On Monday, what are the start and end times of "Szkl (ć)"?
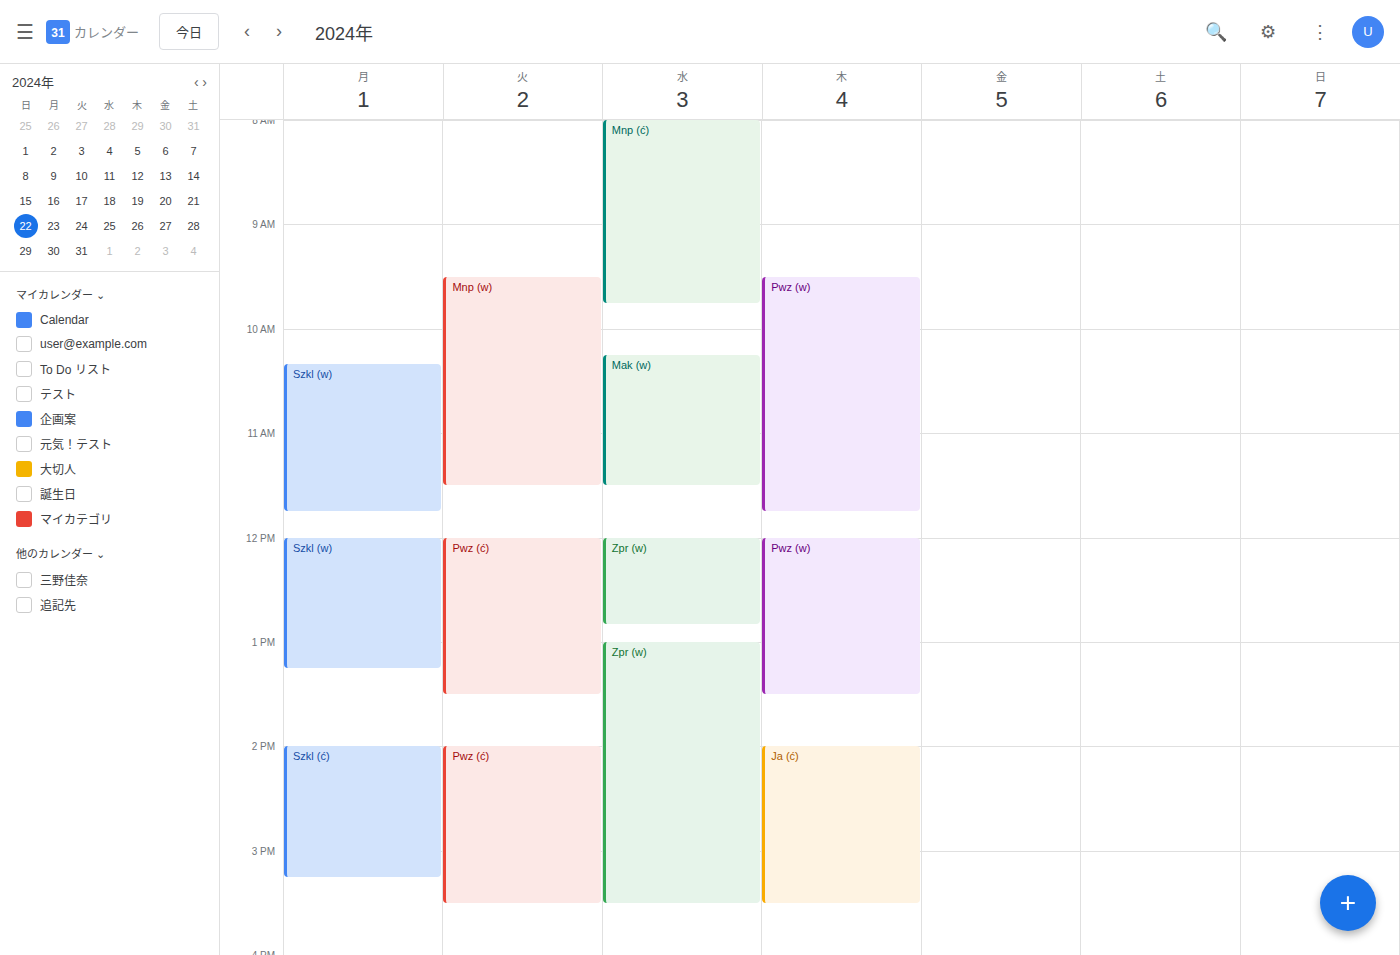
14:00 to 15:15